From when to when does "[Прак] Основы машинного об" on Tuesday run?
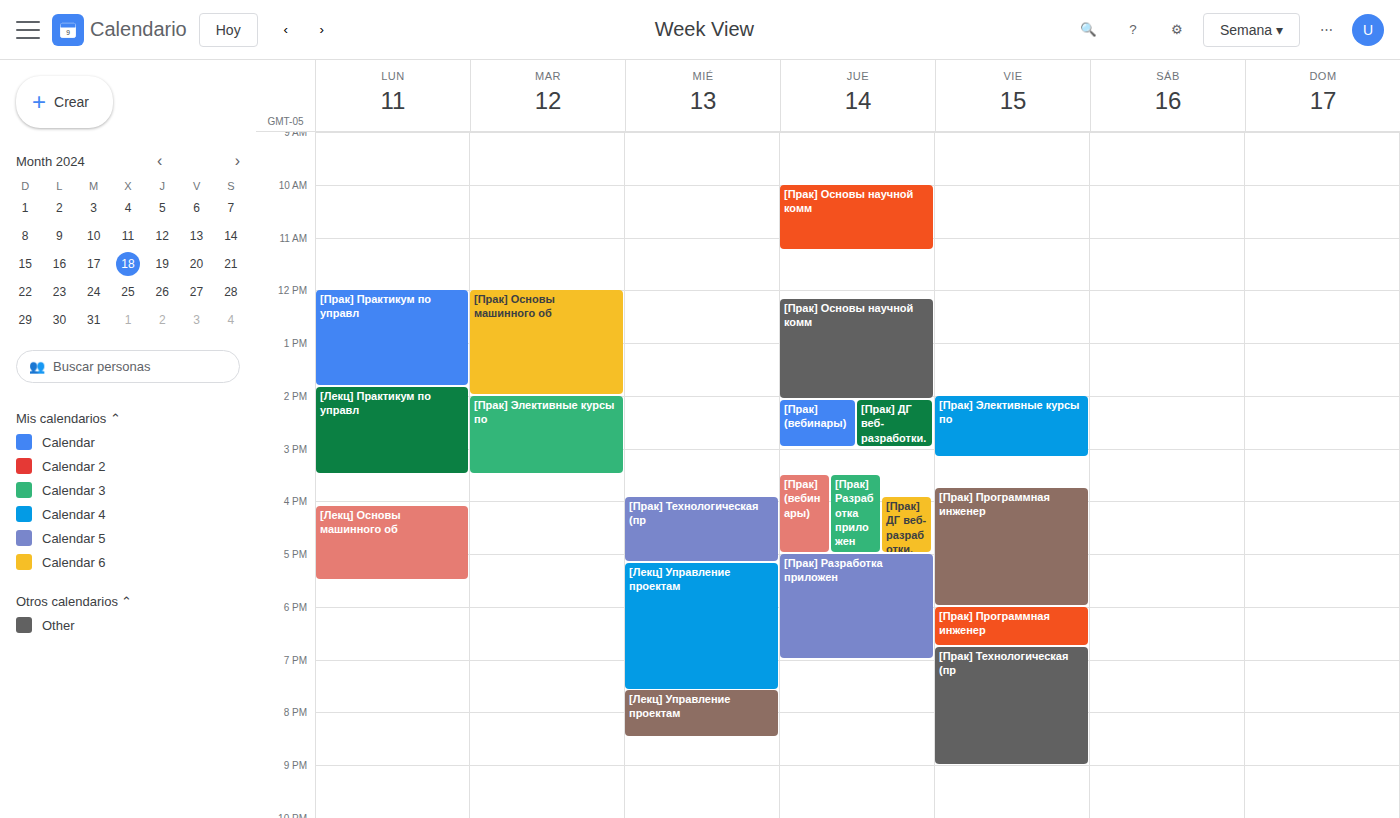
12:00 to 14:00